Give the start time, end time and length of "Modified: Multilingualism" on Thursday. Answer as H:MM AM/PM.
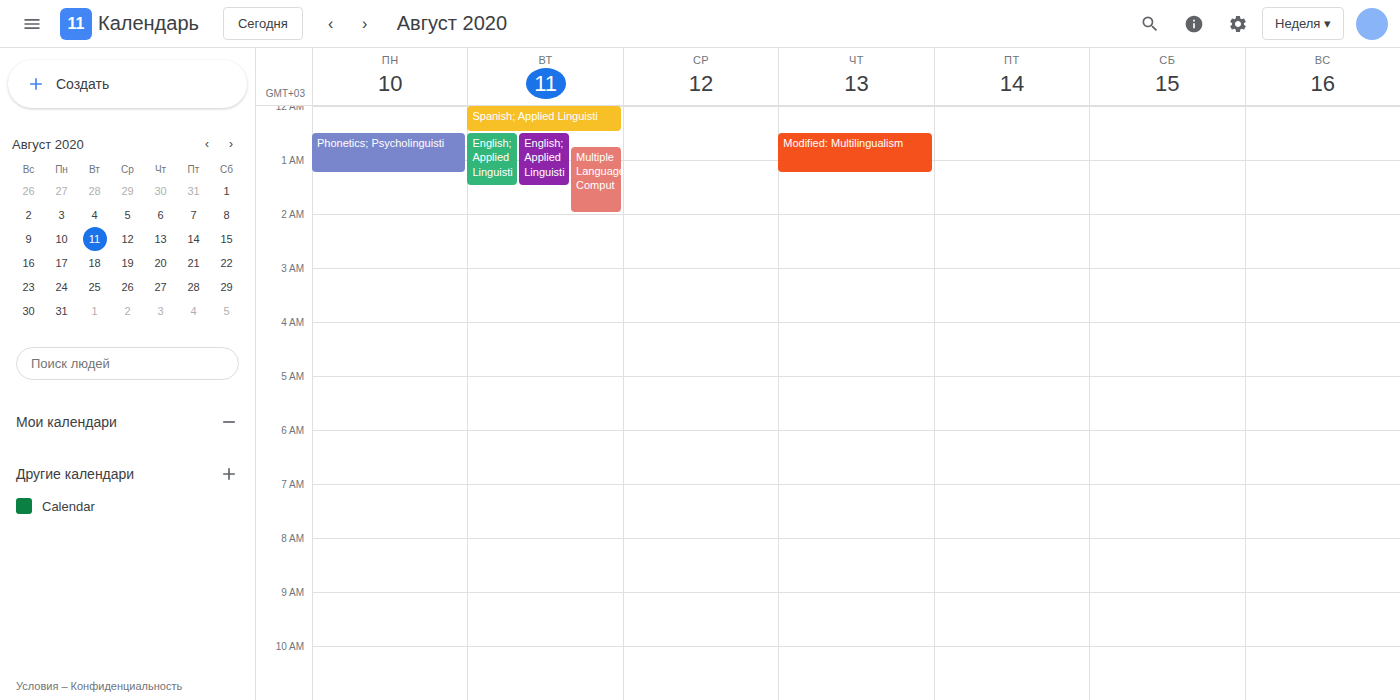
12:30 AM to 1:15 AM, 45 minutes